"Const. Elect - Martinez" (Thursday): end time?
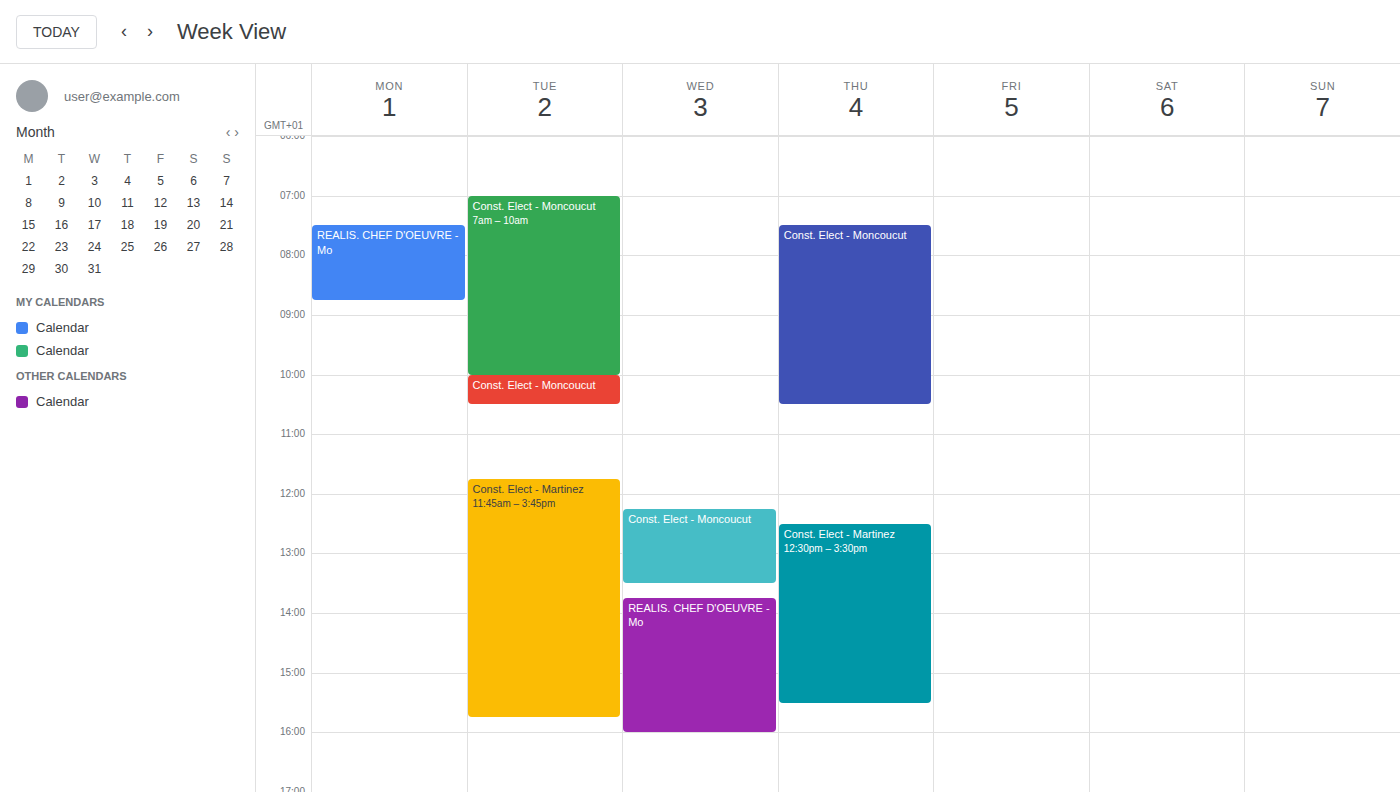
15:30